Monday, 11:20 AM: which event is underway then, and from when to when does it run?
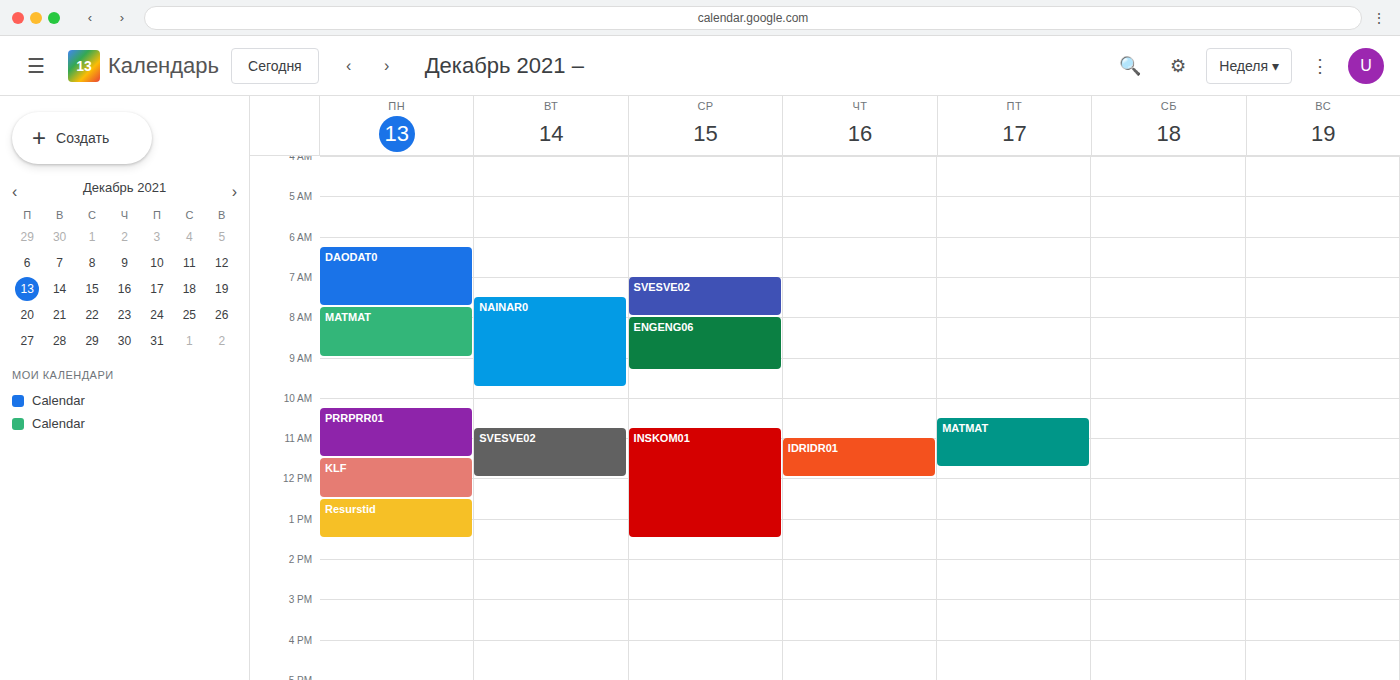
"PRRPRR01", 10:15 AM to 11:30 AM